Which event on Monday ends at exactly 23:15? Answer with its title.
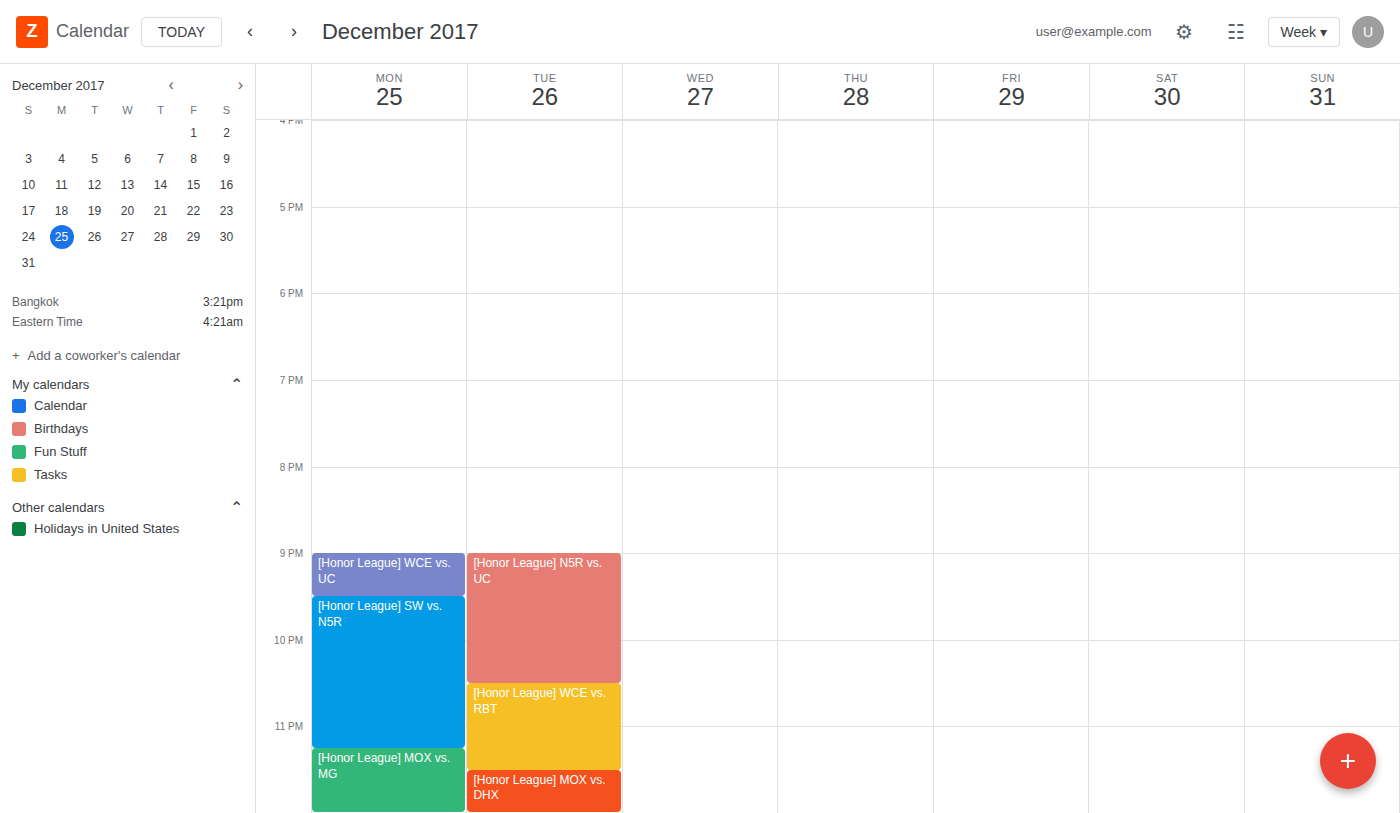
"[Honor League] SW vs. N5R"